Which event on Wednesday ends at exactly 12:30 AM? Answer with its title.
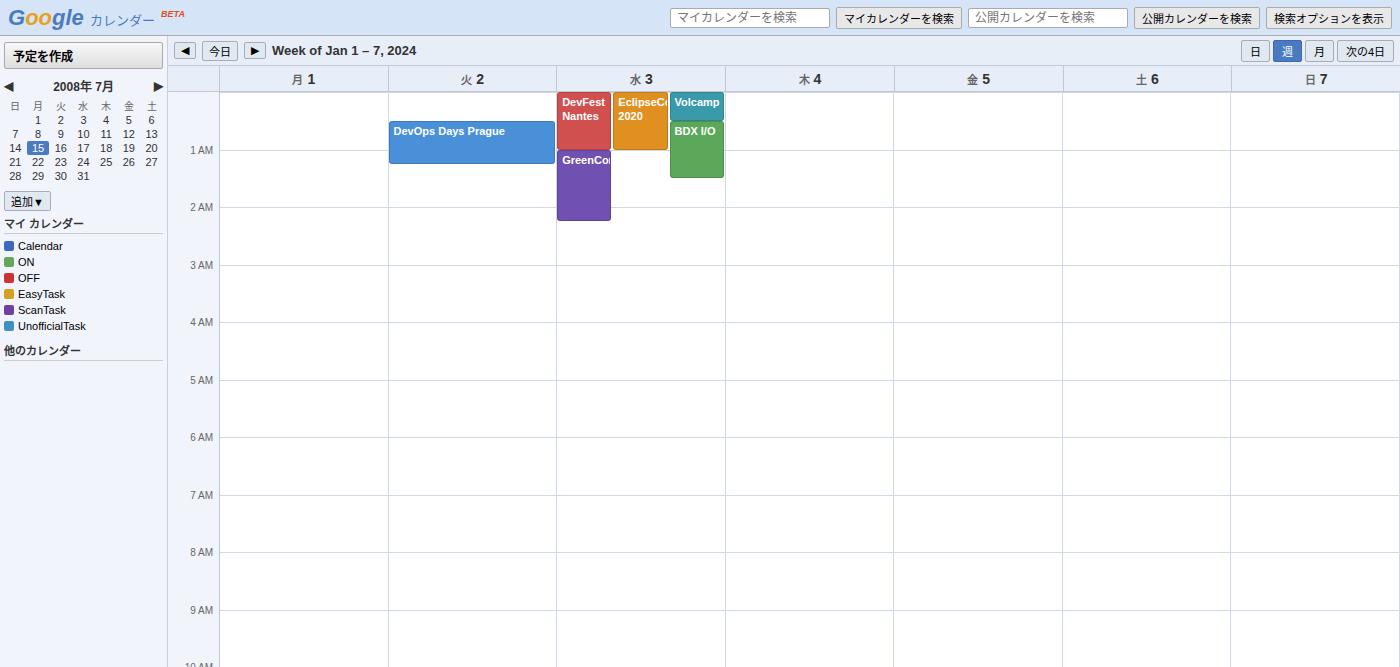
"Volcamp"